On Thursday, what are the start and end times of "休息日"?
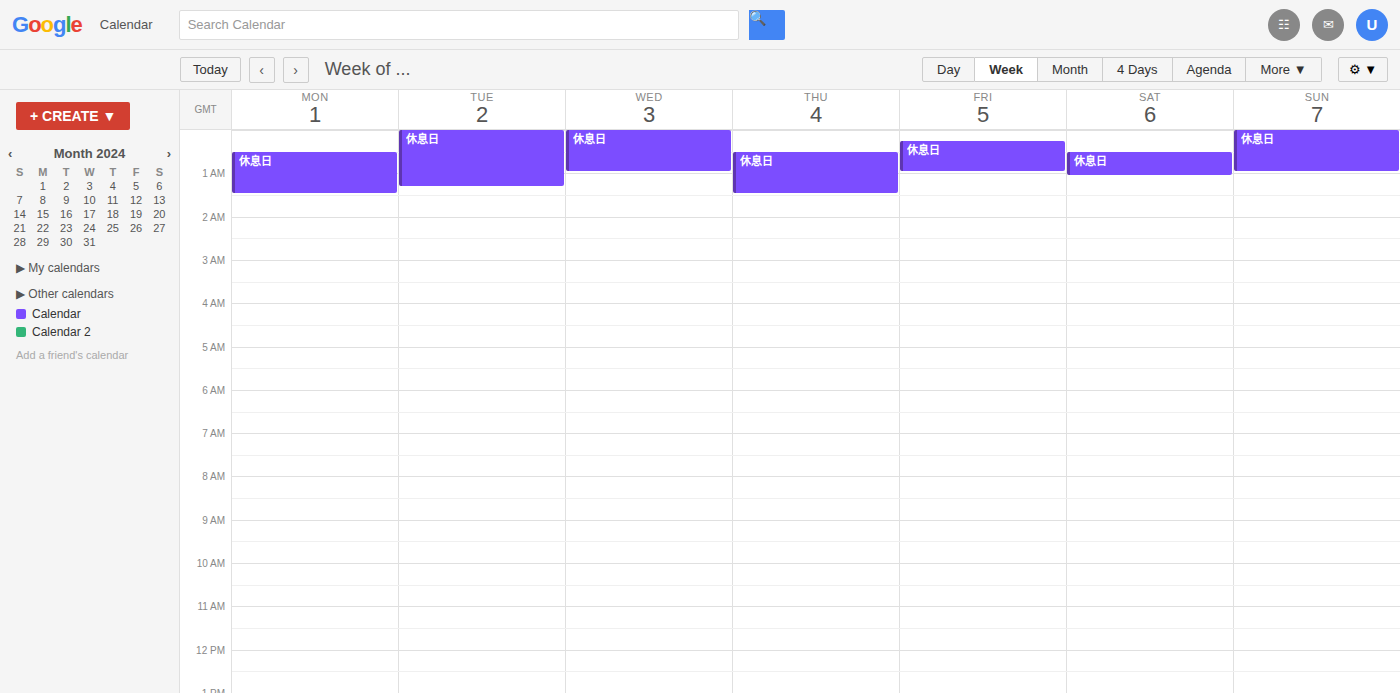
12:30 AM to 1:30 AM